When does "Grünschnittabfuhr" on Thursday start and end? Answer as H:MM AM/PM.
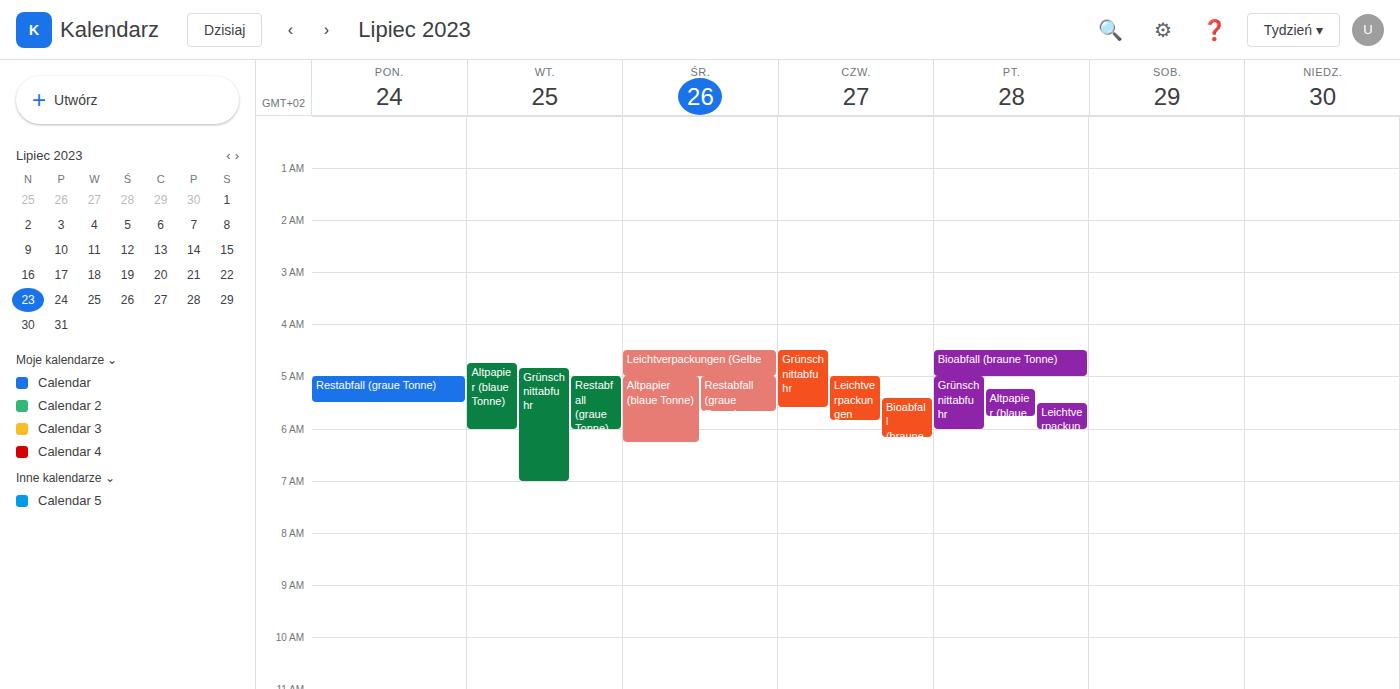
4:30 AM to 5:35 AM